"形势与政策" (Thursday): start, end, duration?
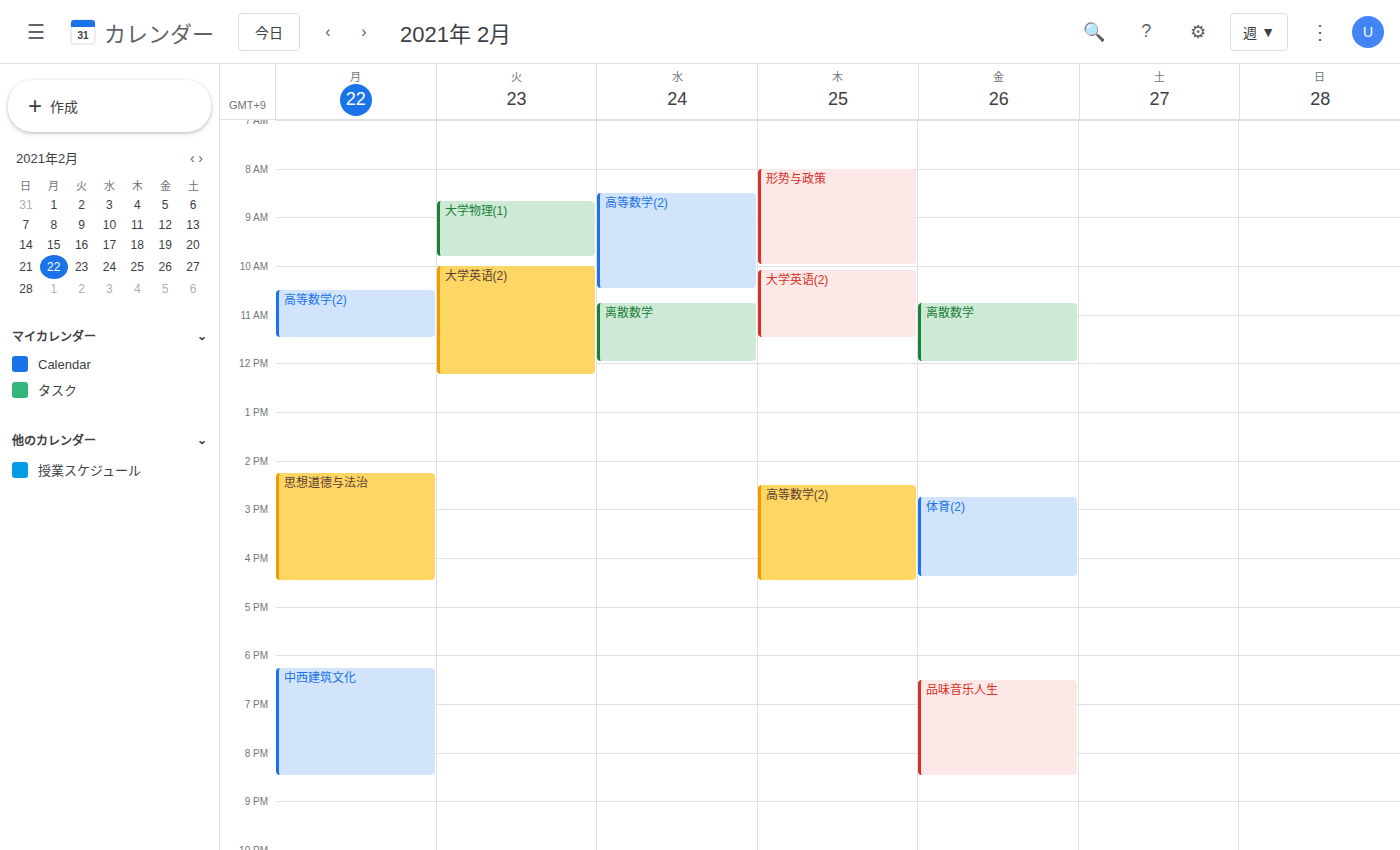
8:00 AM to 10:00 AM, 2 hours